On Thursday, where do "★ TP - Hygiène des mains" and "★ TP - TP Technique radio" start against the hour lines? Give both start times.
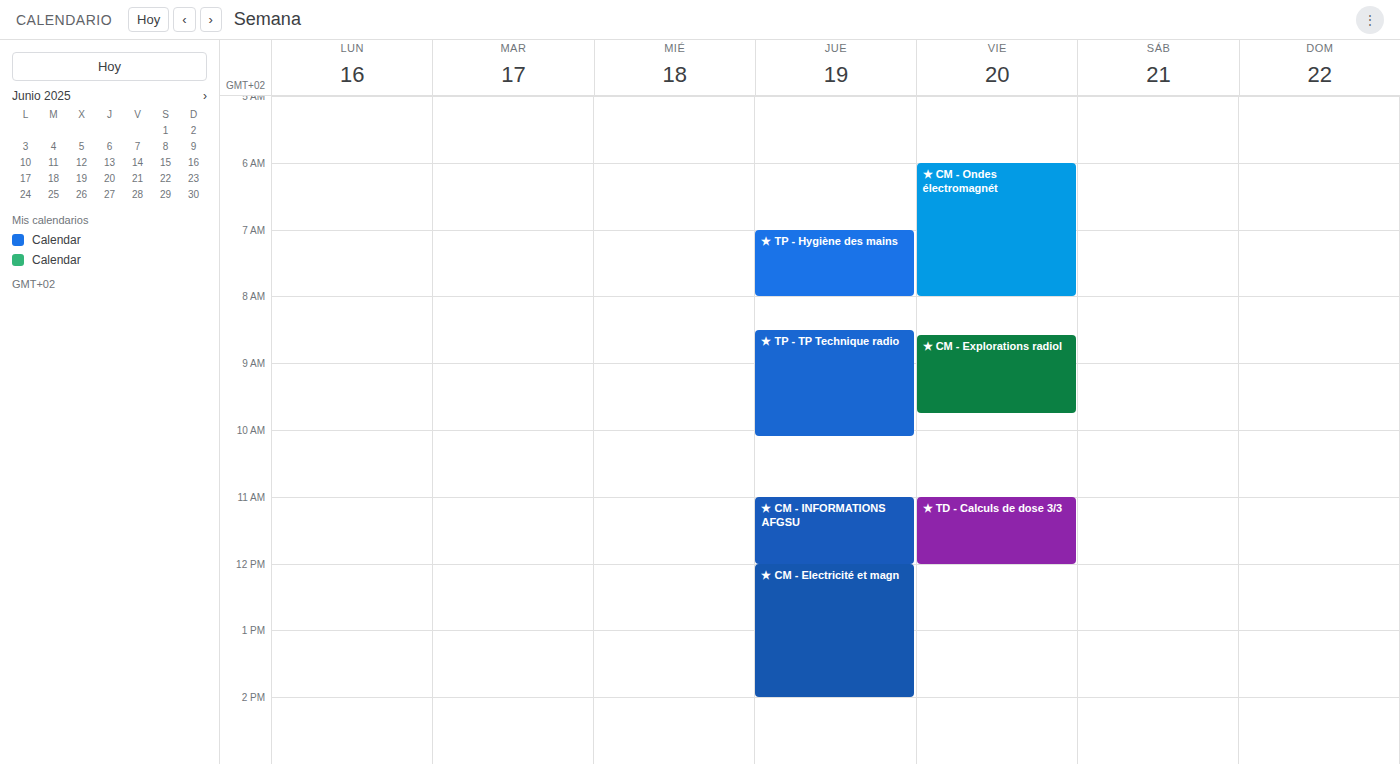
"★ TP - Hygiène des mains": 7:00 AM, exactly on the 7 AM line. "★ TP - TP Technique radio": 8:30 AM, halfway between the 8 AM and 9 AM lines.